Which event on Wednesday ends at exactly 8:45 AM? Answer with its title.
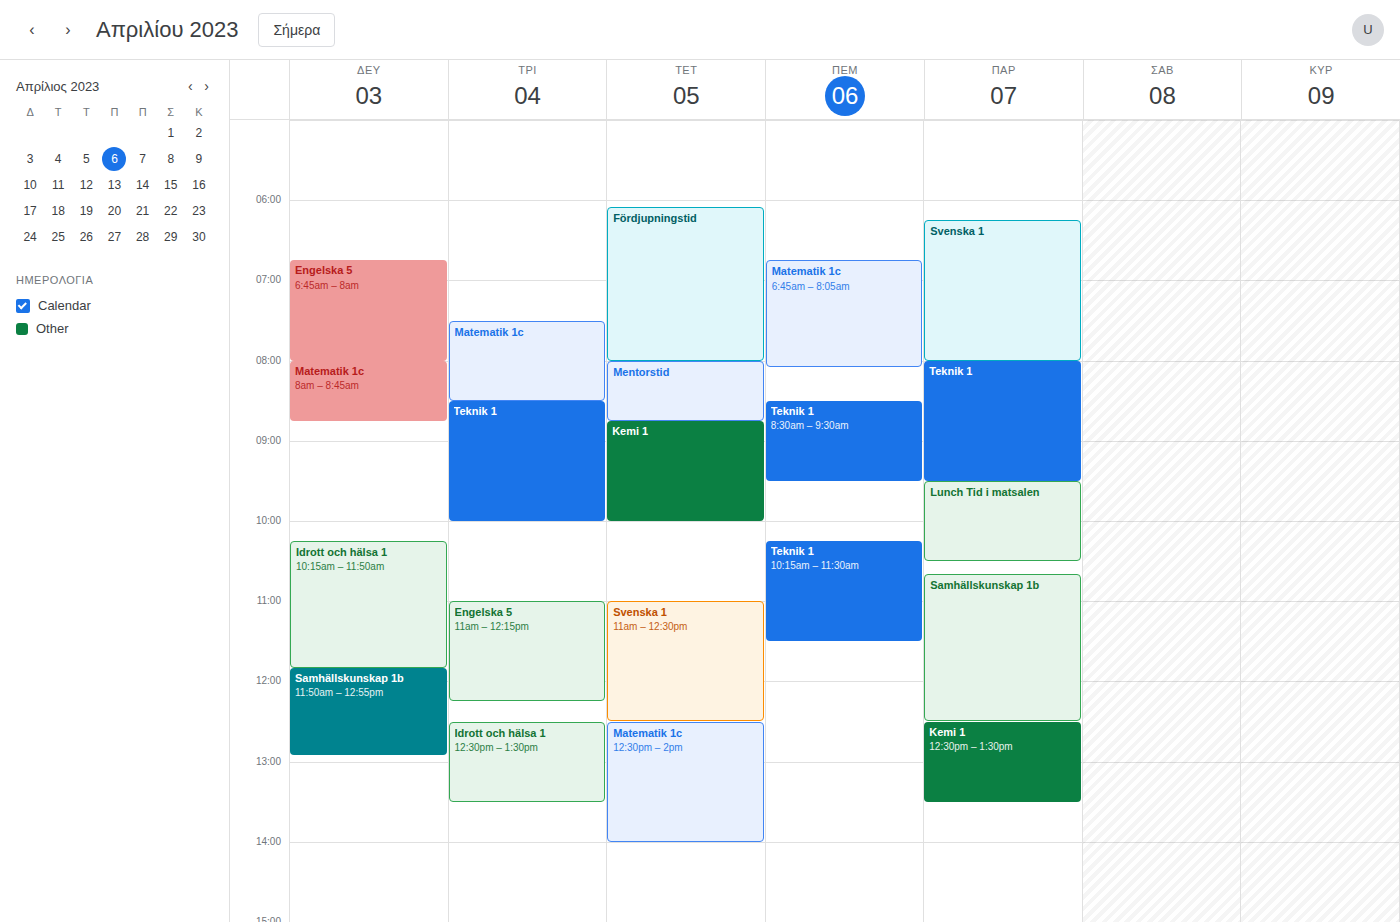
"Mentorstid"